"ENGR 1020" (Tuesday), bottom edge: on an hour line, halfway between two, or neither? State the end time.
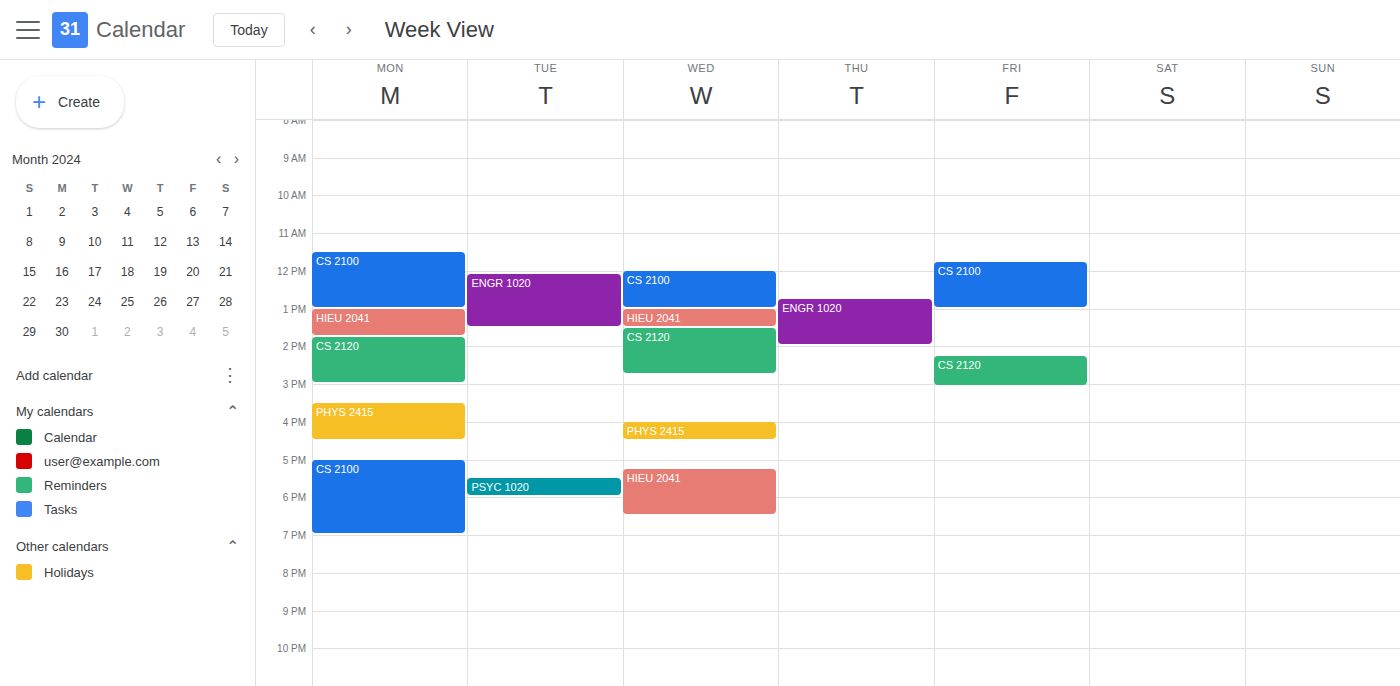
1:30 PM -- halfway between the 1 PM and 2 PM lines.